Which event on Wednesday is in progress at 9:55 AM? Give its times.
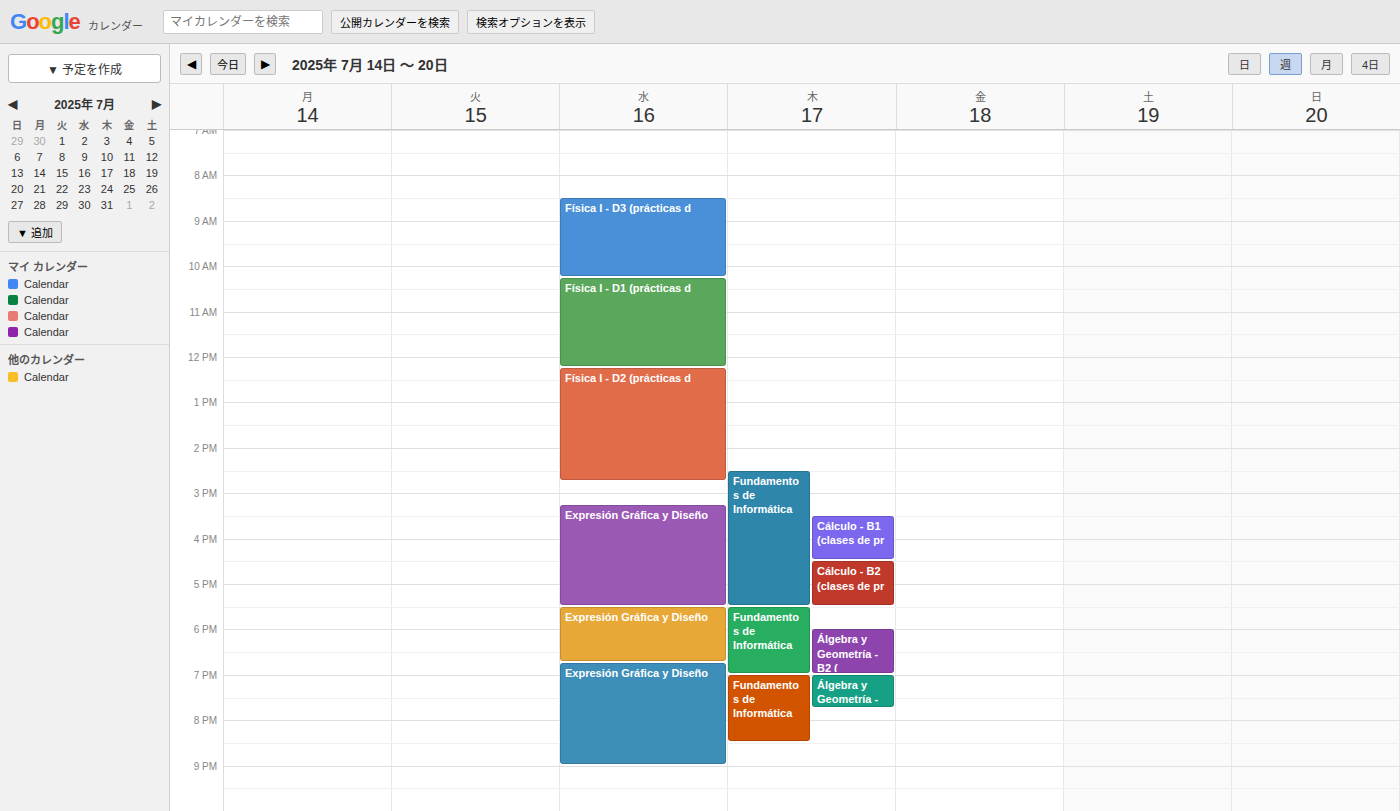
"Física I - D3 (prácticas d", 8:30 AM to 10:15 AM